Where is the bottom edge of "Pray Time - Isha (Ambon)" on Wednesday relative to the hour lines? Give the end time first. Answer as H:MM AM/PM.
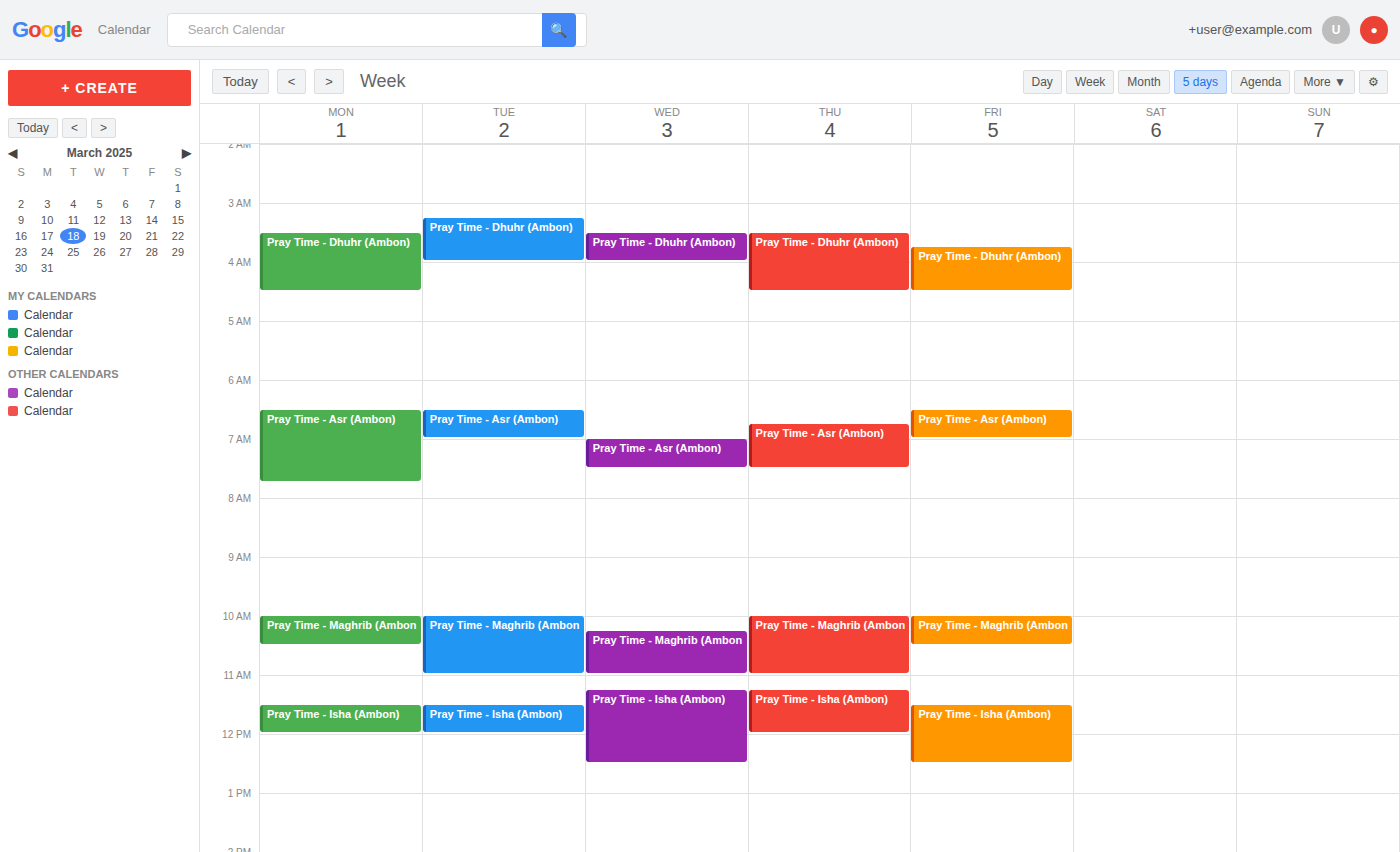
12:30 PM -- halfway between the 12 PM and 1 PM lines.